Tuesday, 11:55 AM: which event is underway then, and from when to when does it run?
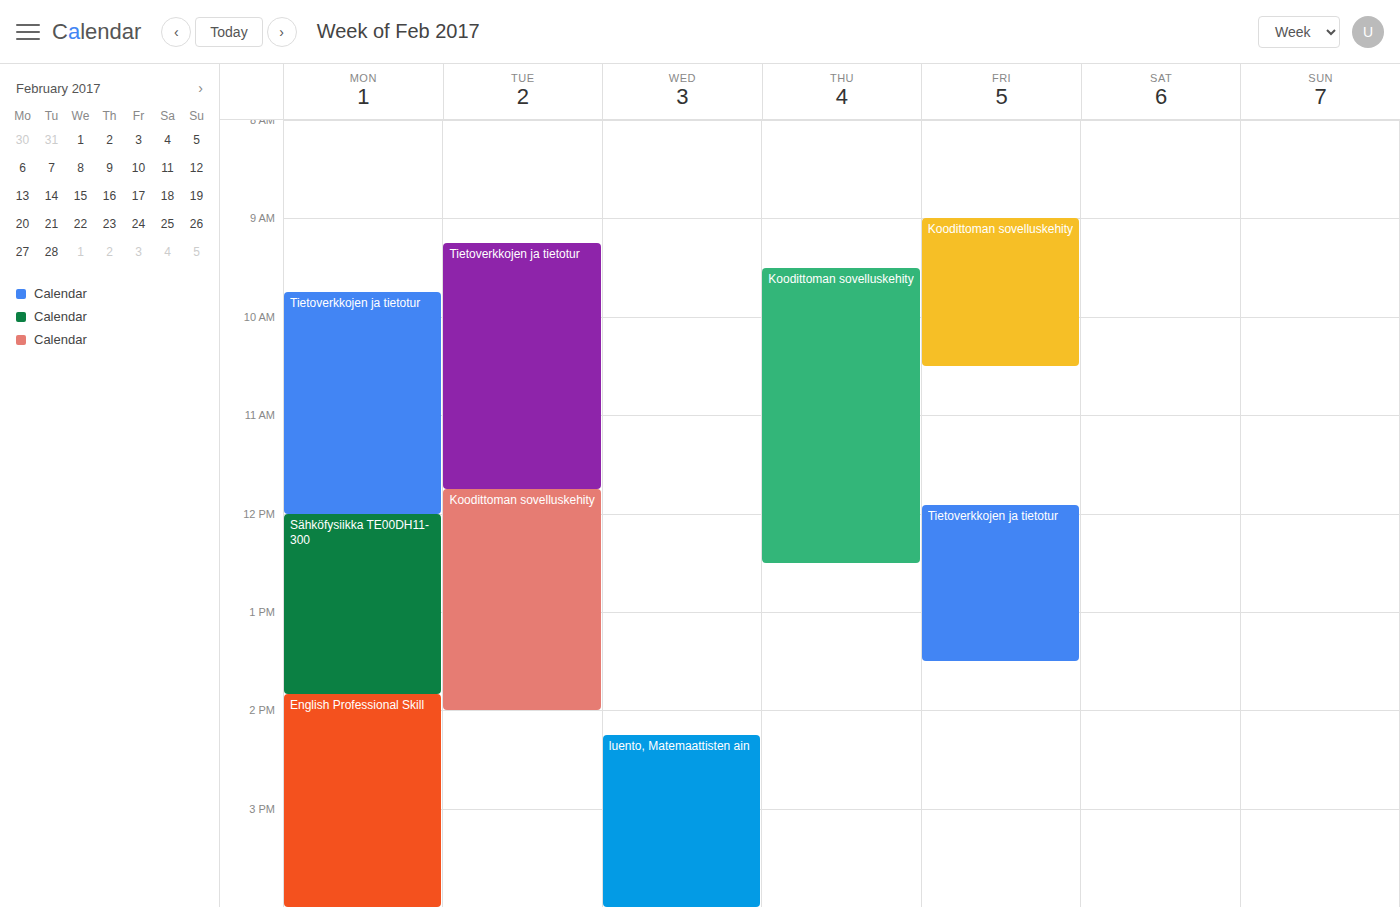
"Koodittoman sovelluskehity", 11:45 AM to 2:00 PM